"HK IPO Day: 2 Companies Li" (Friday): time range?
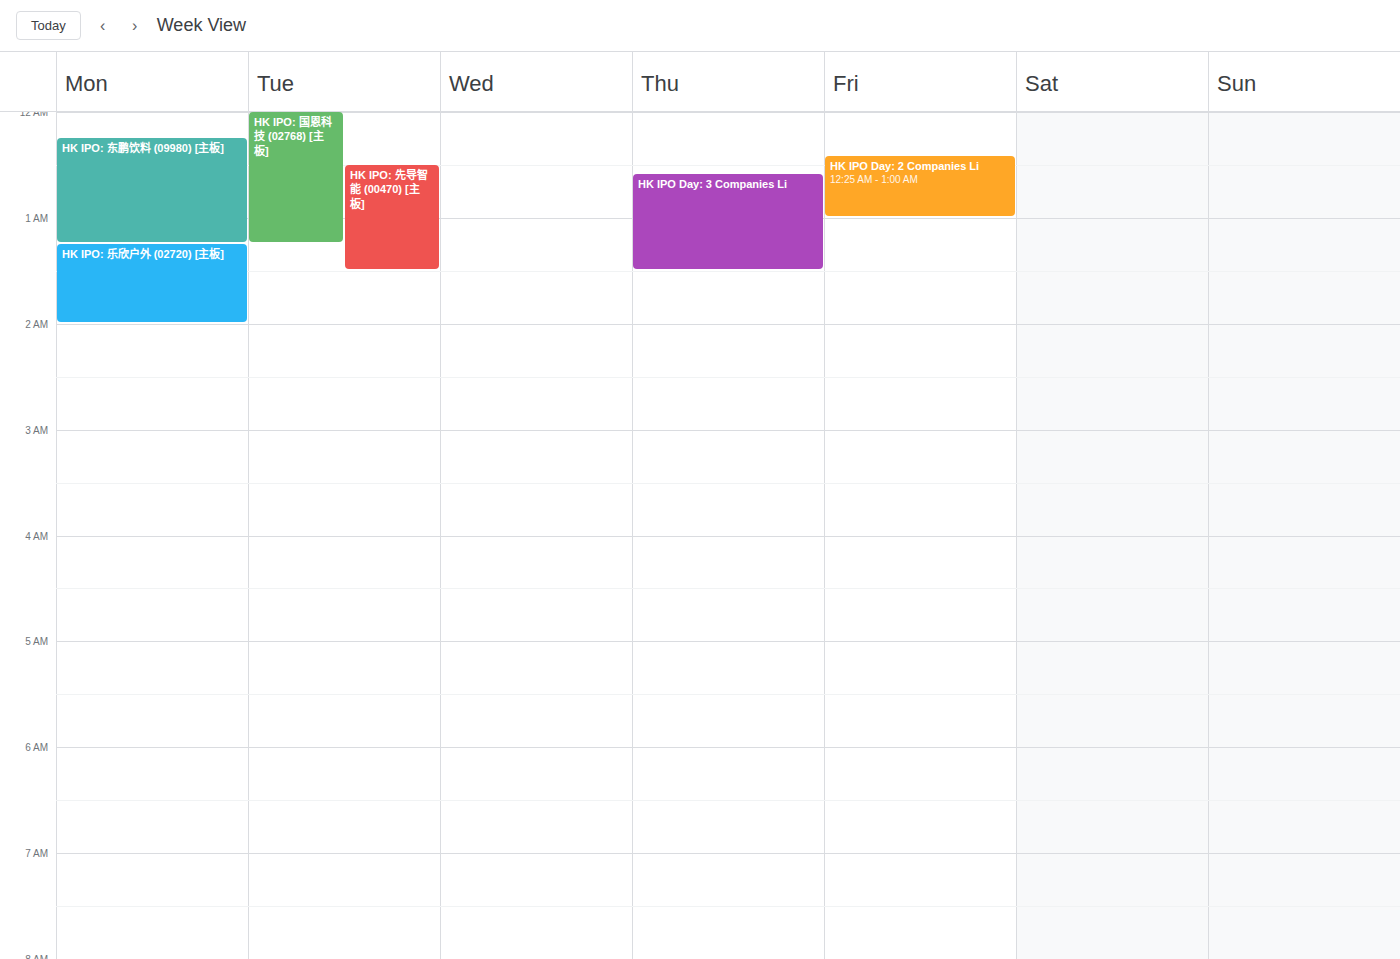
12:25 AM to 1:00 AM